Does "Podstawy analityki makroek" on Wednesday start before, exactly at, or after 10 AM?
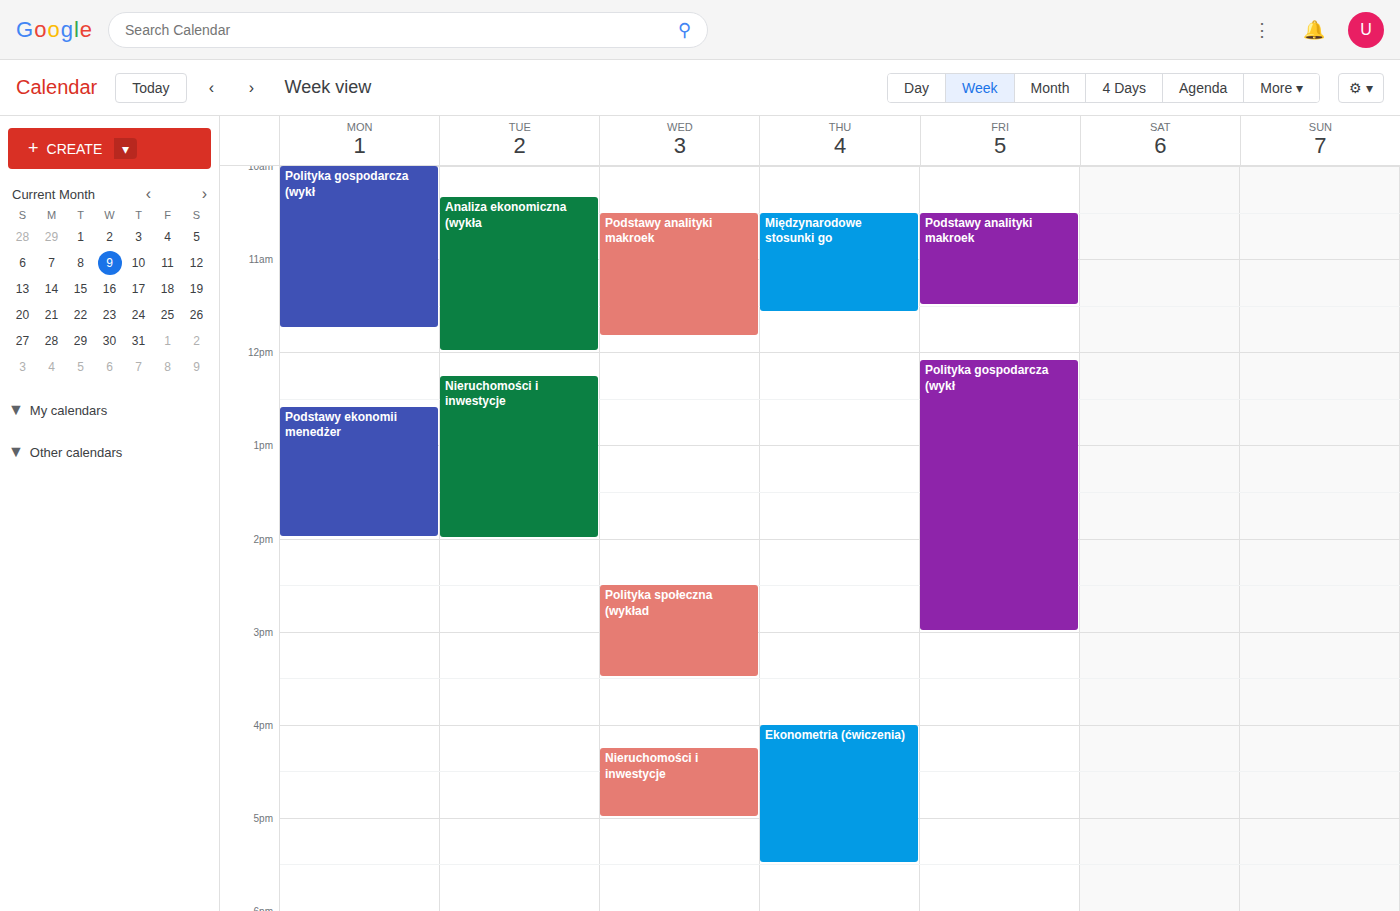
10:30 AM -- after 10 AM, 30 minutes below the 10 AM line.